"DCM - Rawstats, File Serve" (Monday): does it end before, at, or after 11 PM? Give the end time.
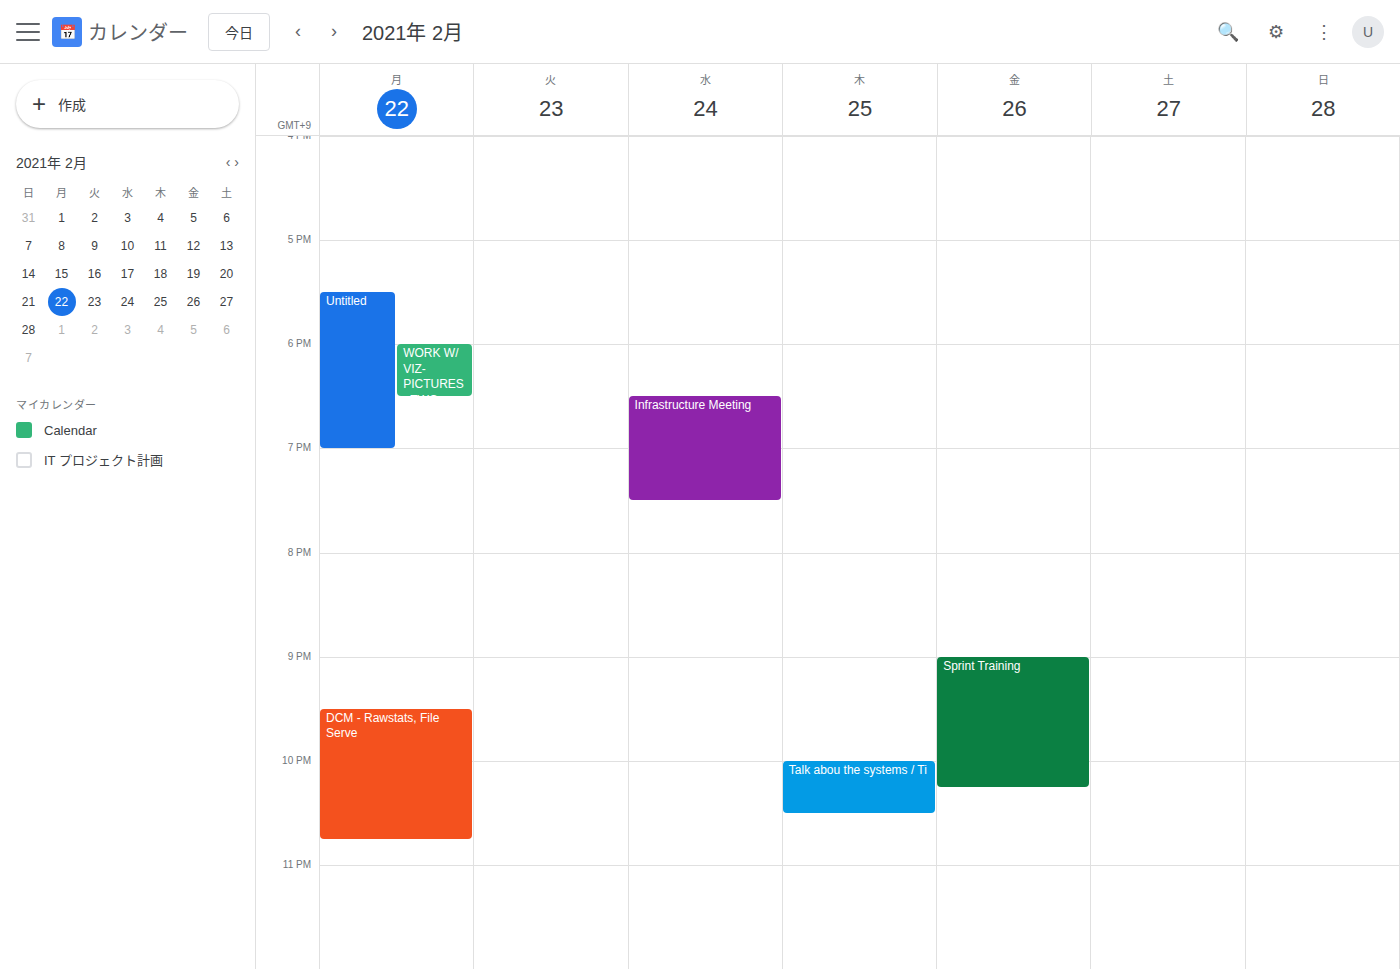
10:45 PM -- before 11 PM, 15 minutes above the 11 PM line.